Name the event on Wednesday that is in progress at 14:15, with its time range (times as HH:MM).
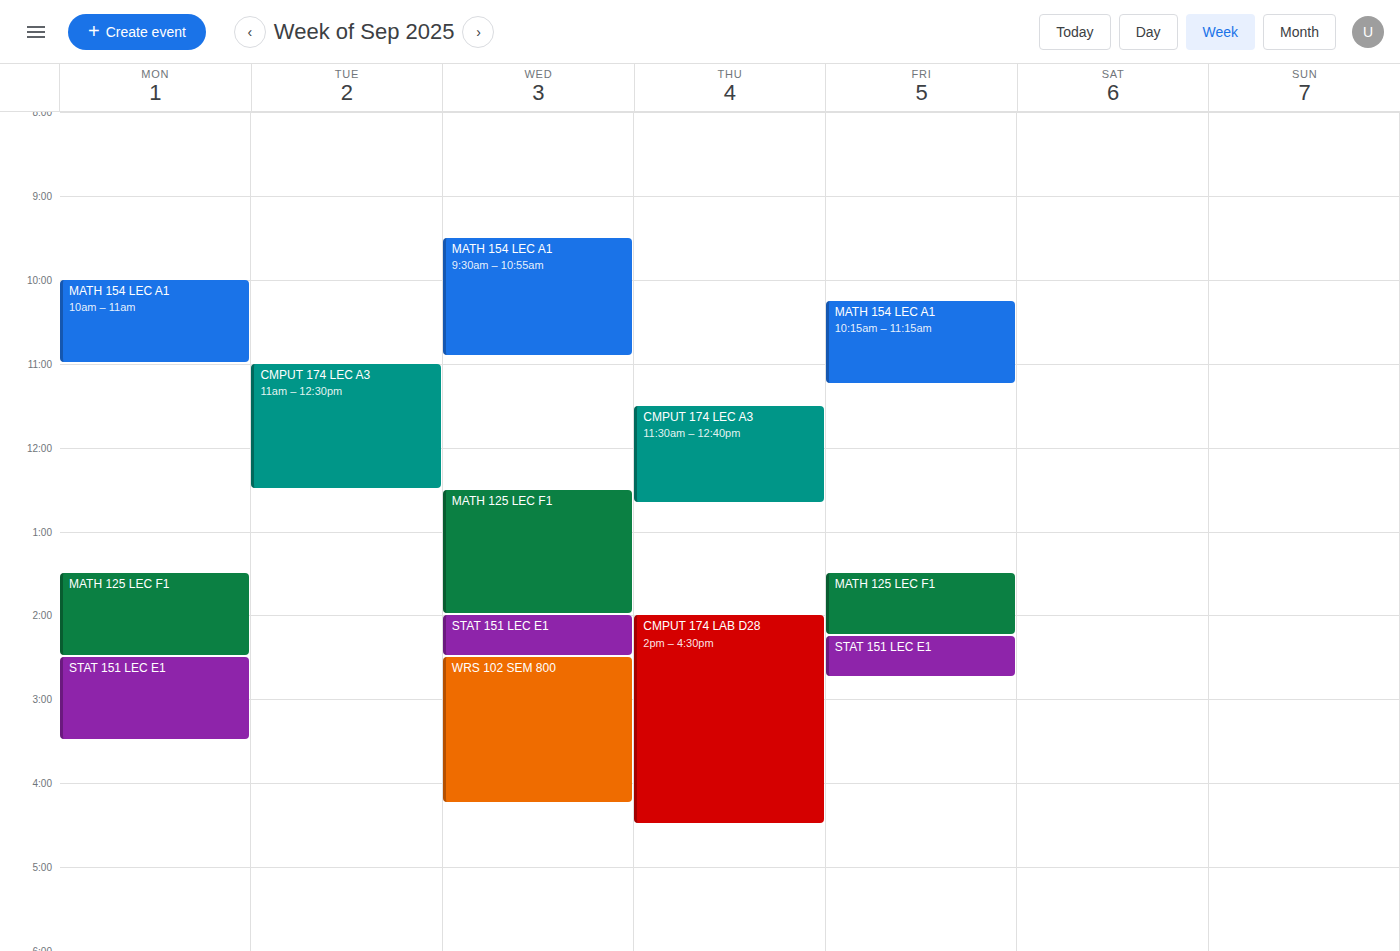
"STAT 151 LEC E1", 14:00 to 14:30